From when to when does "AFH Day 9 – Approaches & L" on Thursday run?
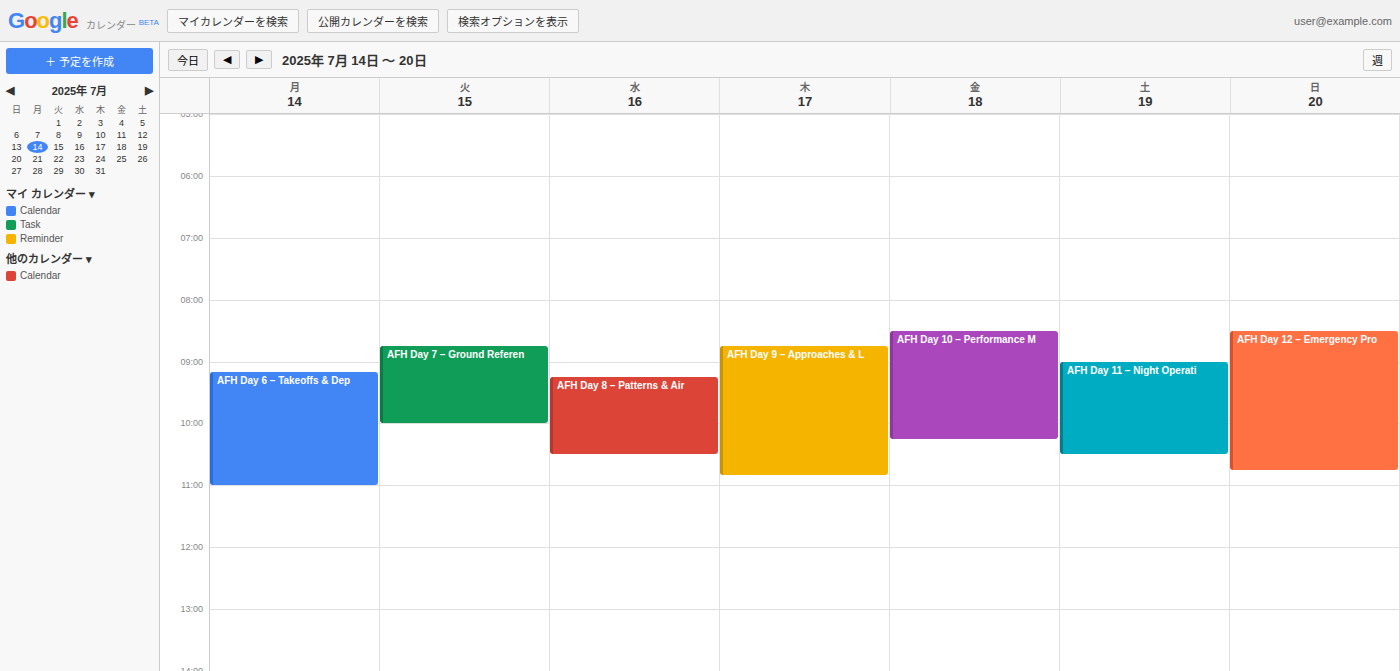
08:45 to 10:50